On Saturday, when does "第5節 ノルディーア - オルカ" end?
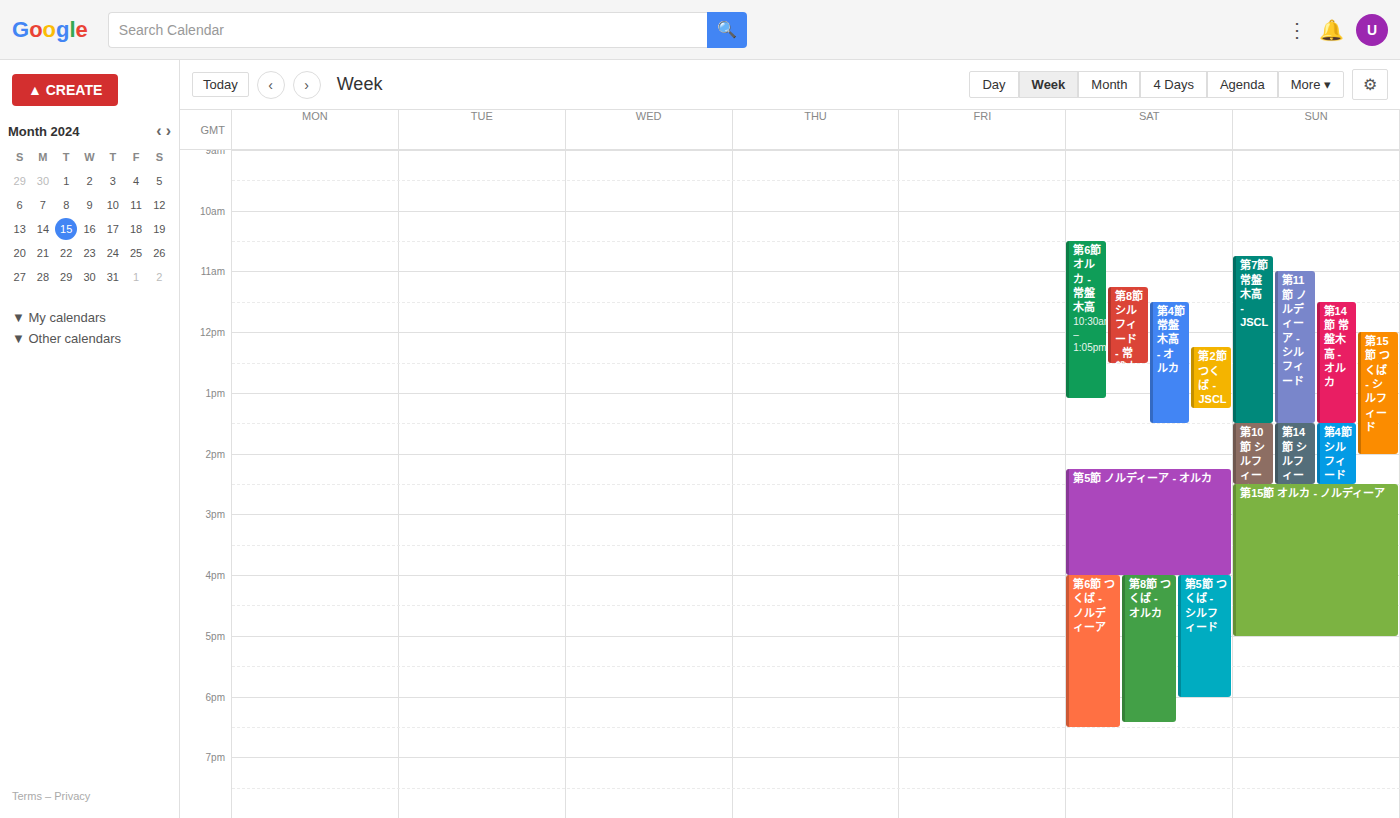
4:00 PM